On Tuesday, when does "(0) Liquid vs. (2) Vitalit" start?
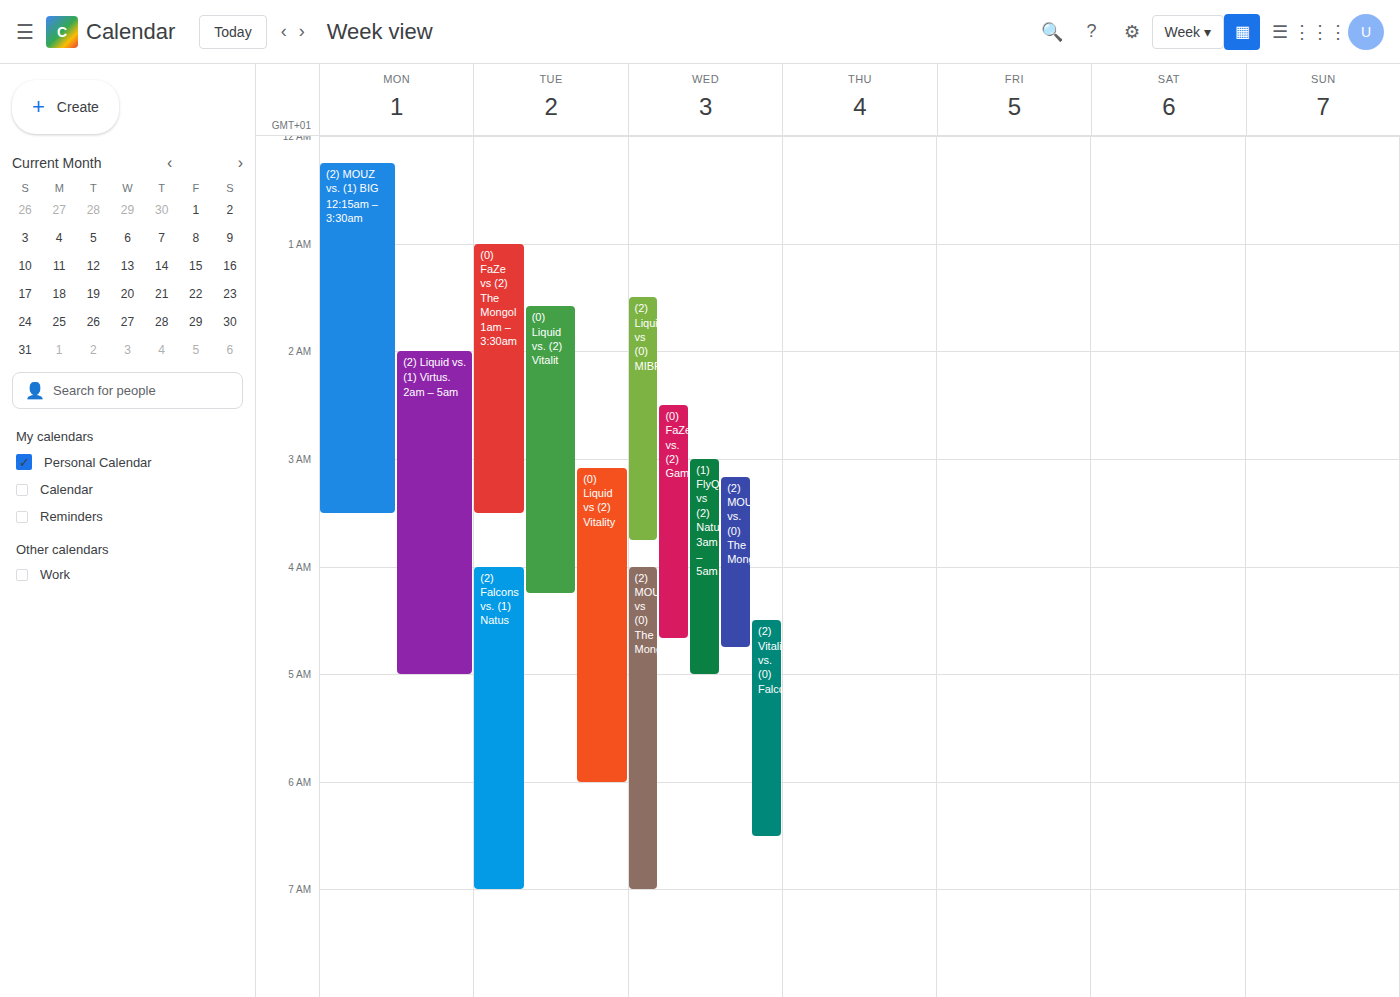
1:35 AM